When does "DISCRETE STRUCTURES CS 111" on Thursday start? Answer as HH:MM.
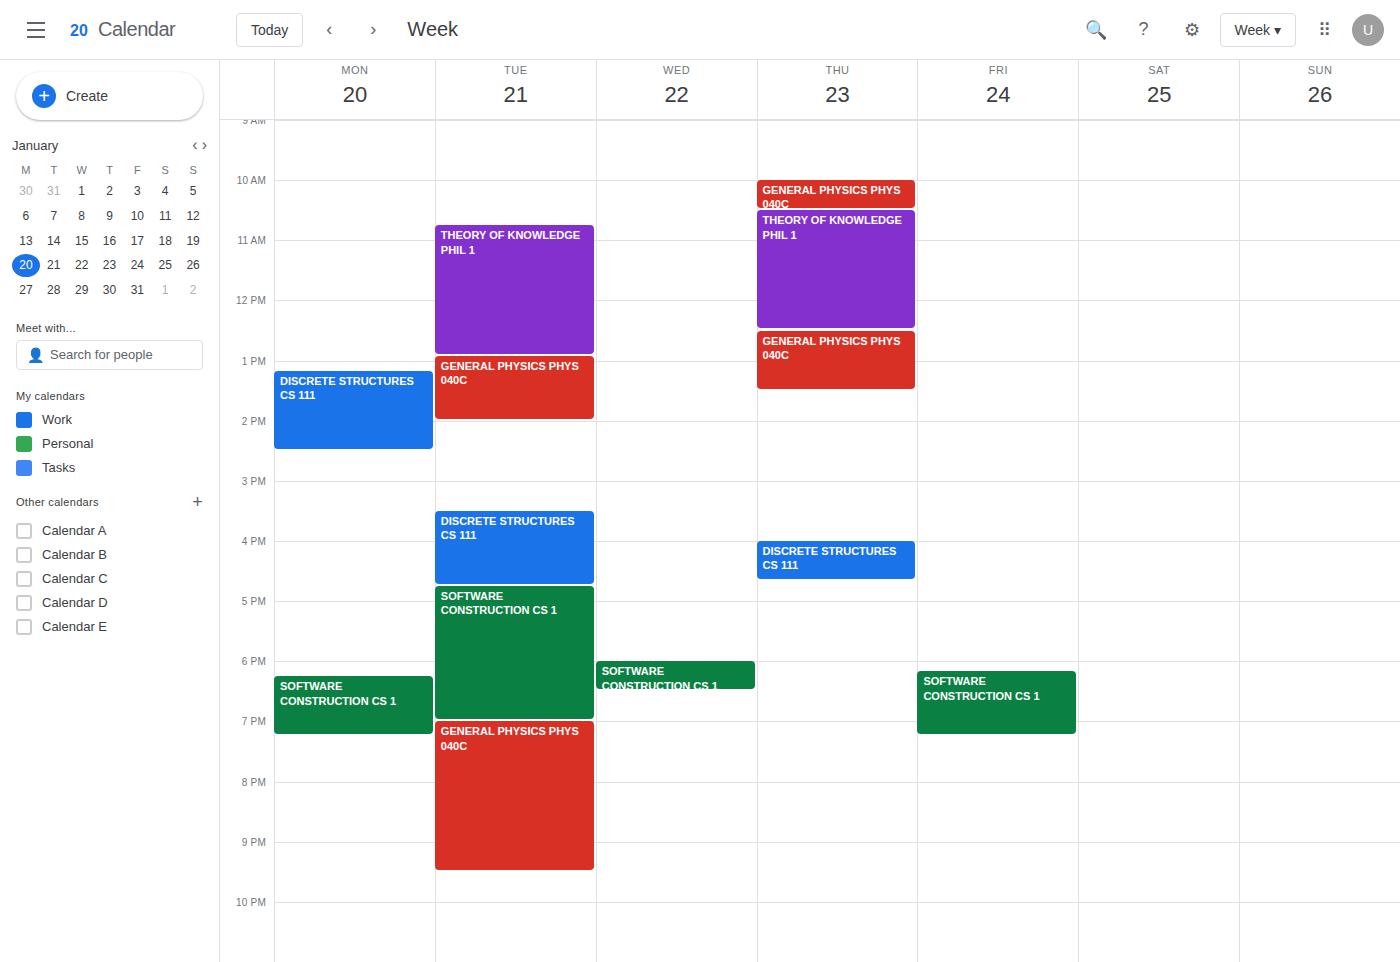
16:00